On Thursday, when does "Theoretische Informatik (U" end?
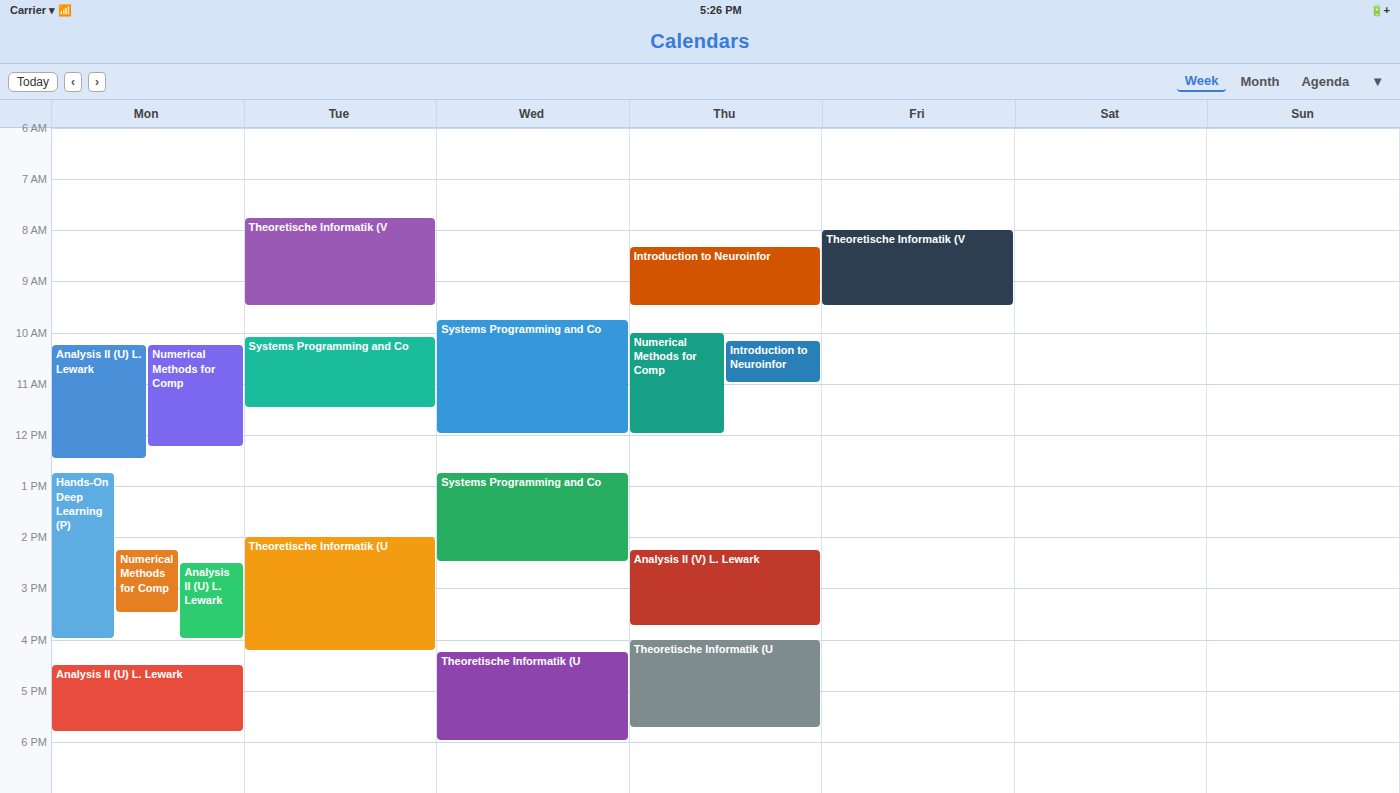
5:45 PM